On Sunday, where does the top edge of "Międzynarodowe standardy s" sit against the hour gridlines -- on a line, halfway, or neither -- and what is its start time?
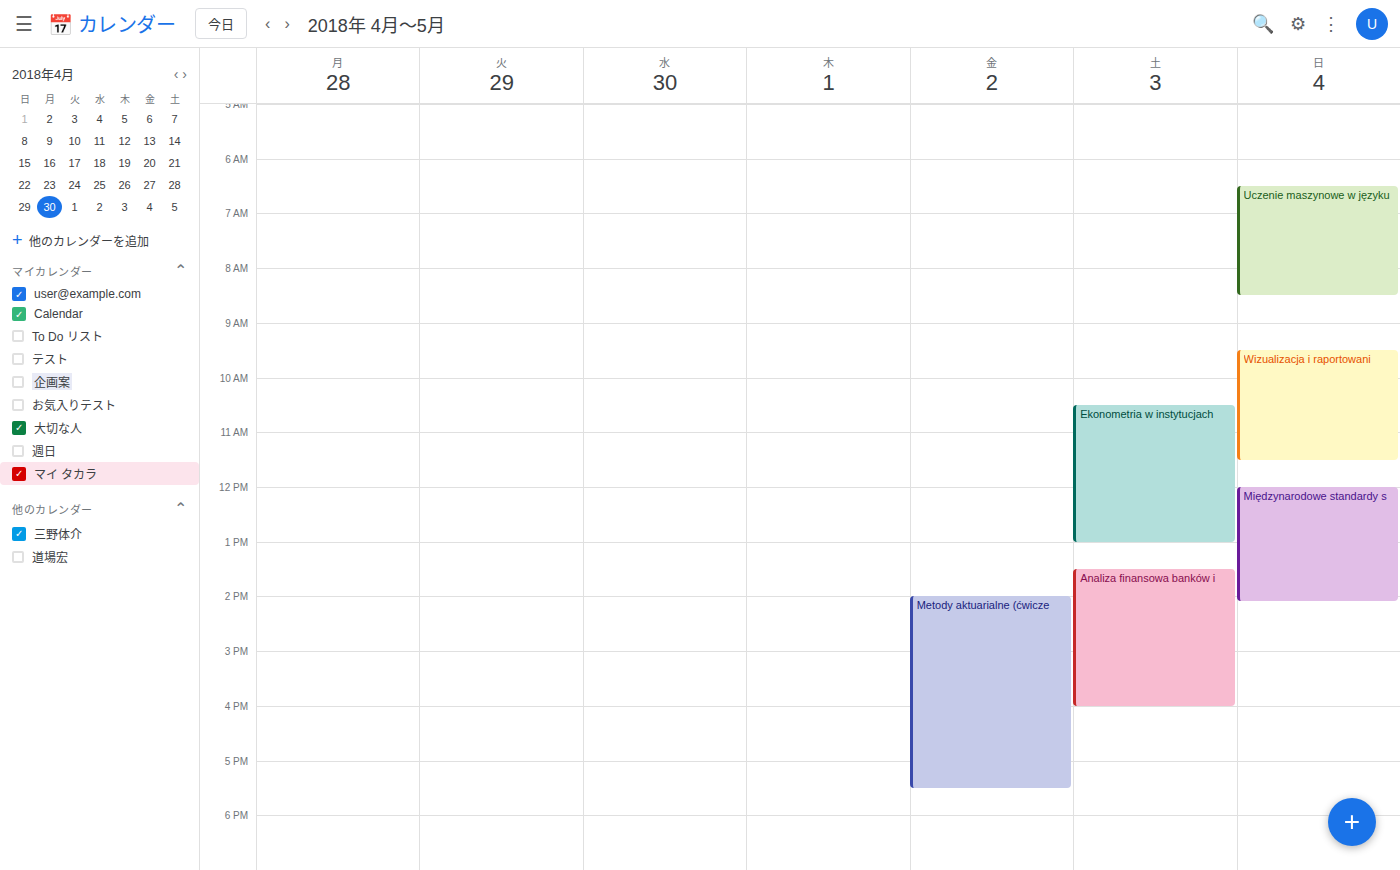
12:00 PM -- exactly on the 12 PM line.